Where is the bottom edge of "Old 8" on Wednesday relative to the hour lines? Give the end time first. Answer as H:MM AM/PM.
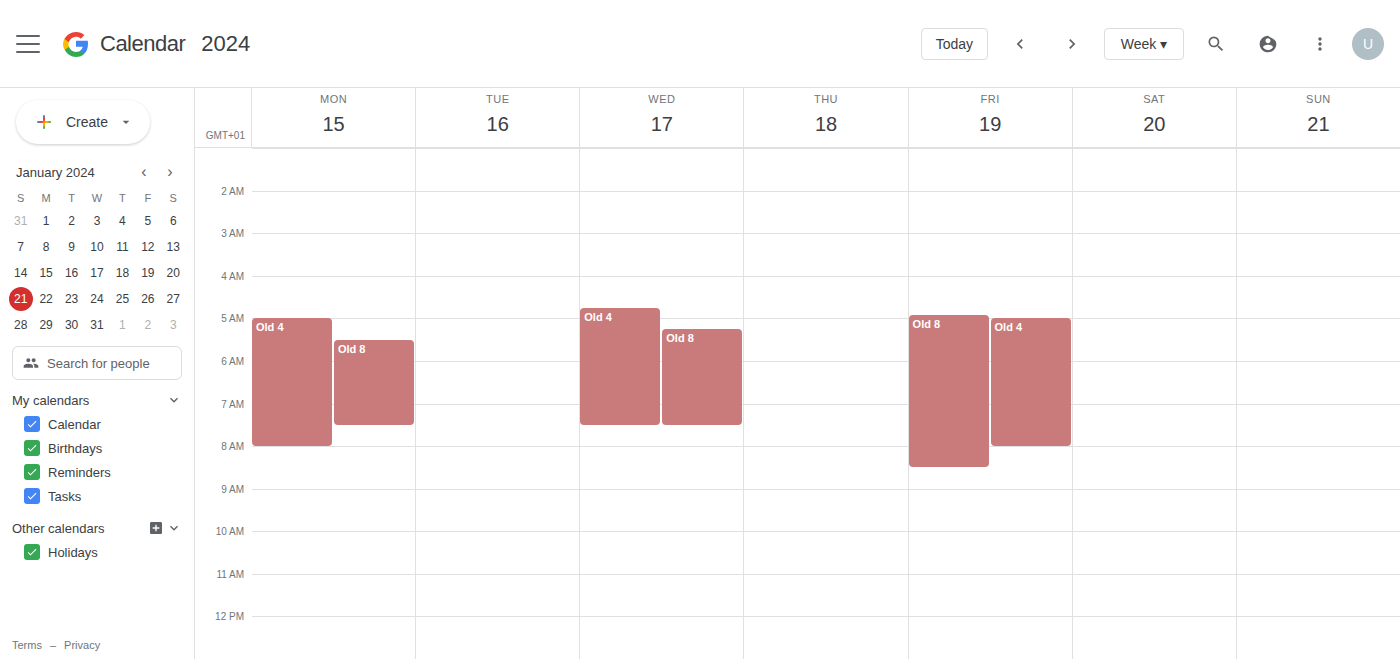
7:30 AM -- halfway between the 7 AM and 8 AM lines.